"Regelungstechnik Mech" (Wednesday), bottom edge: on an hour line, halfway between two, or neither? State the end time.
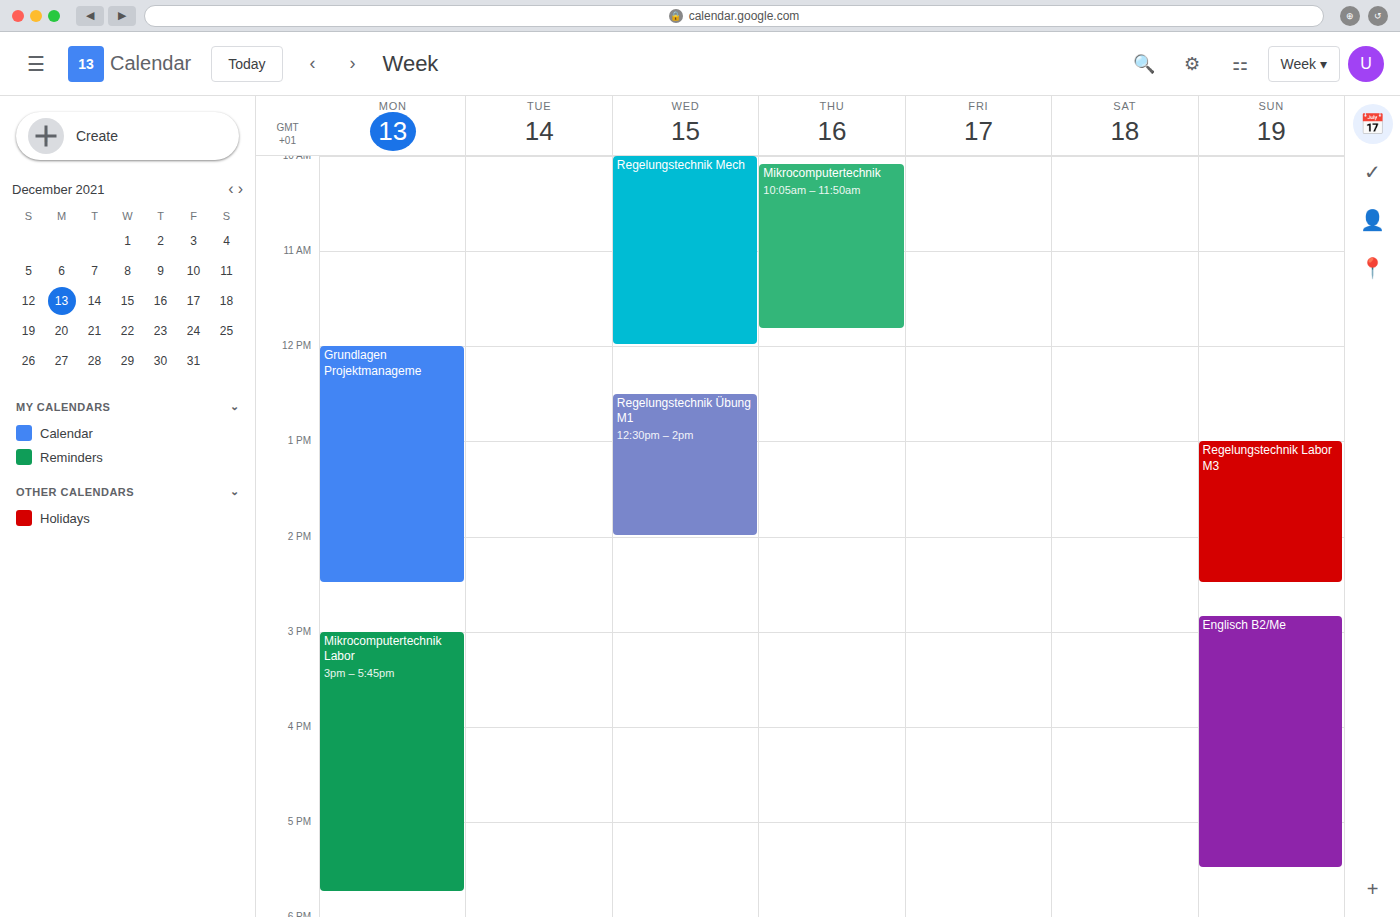
12:00 PM -- exactly on the 12 PM line.